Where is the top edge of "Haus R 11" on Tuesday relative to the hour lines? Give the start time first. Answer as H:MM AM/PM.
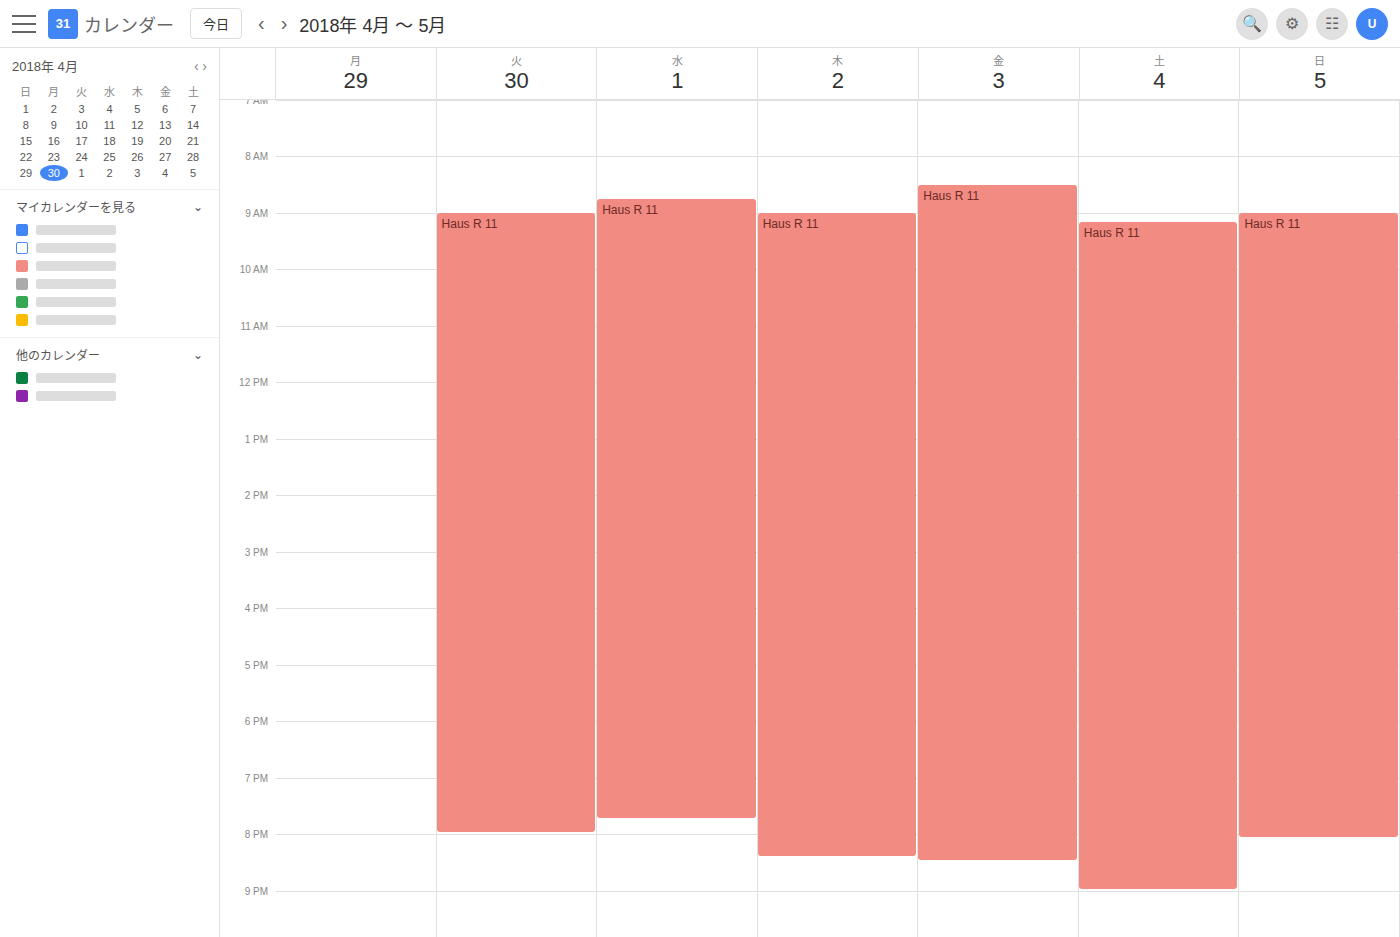
9:00 AM -- exactly on the 9 AM line.